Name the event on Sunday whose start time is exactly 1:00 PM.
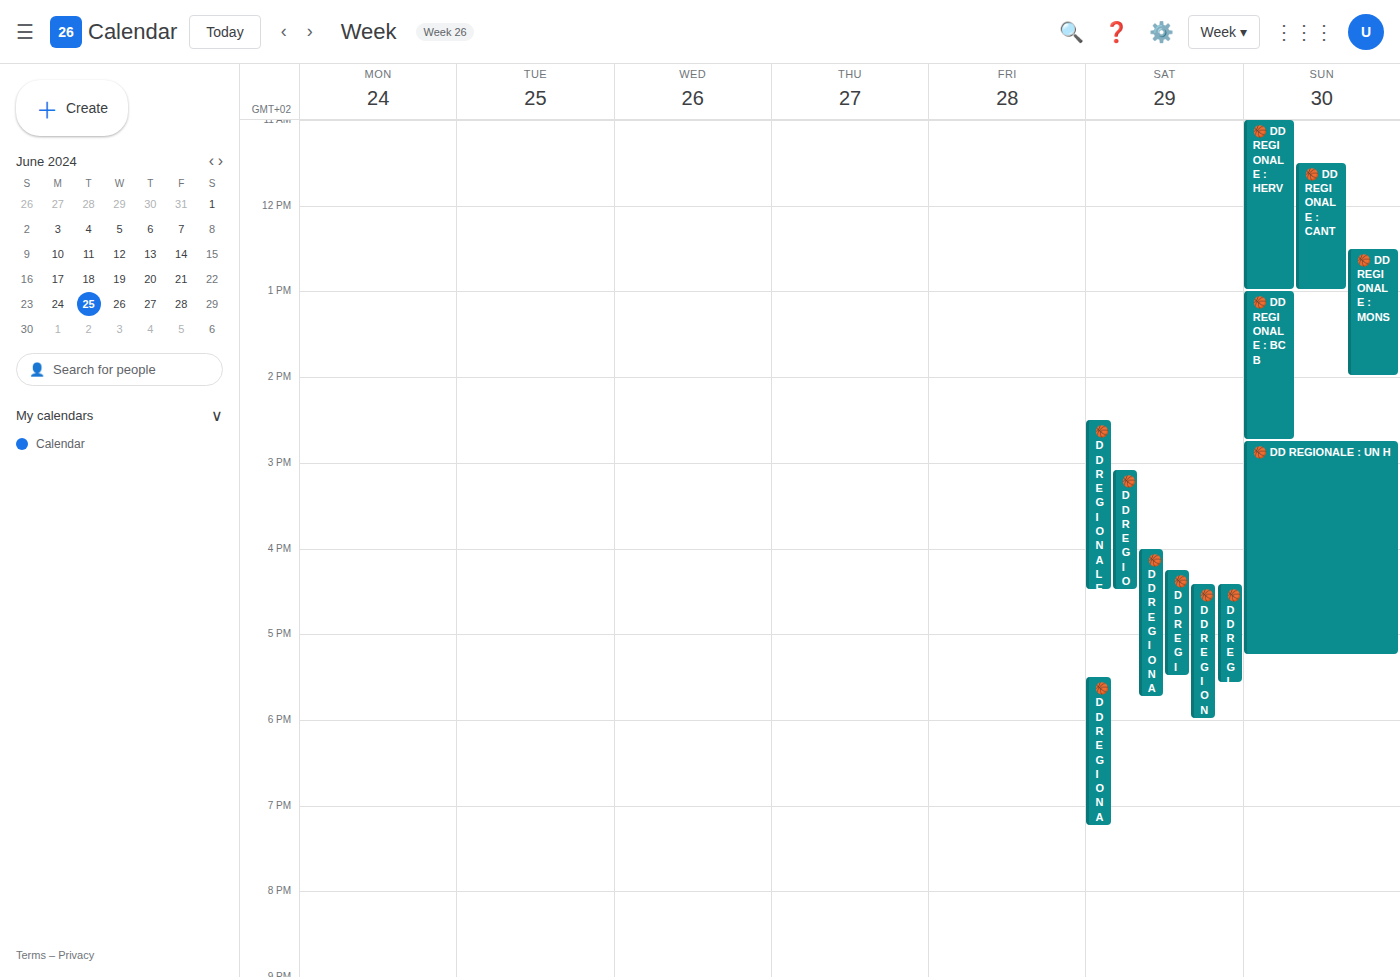
"🏀 DD REGIONALE : BC B"